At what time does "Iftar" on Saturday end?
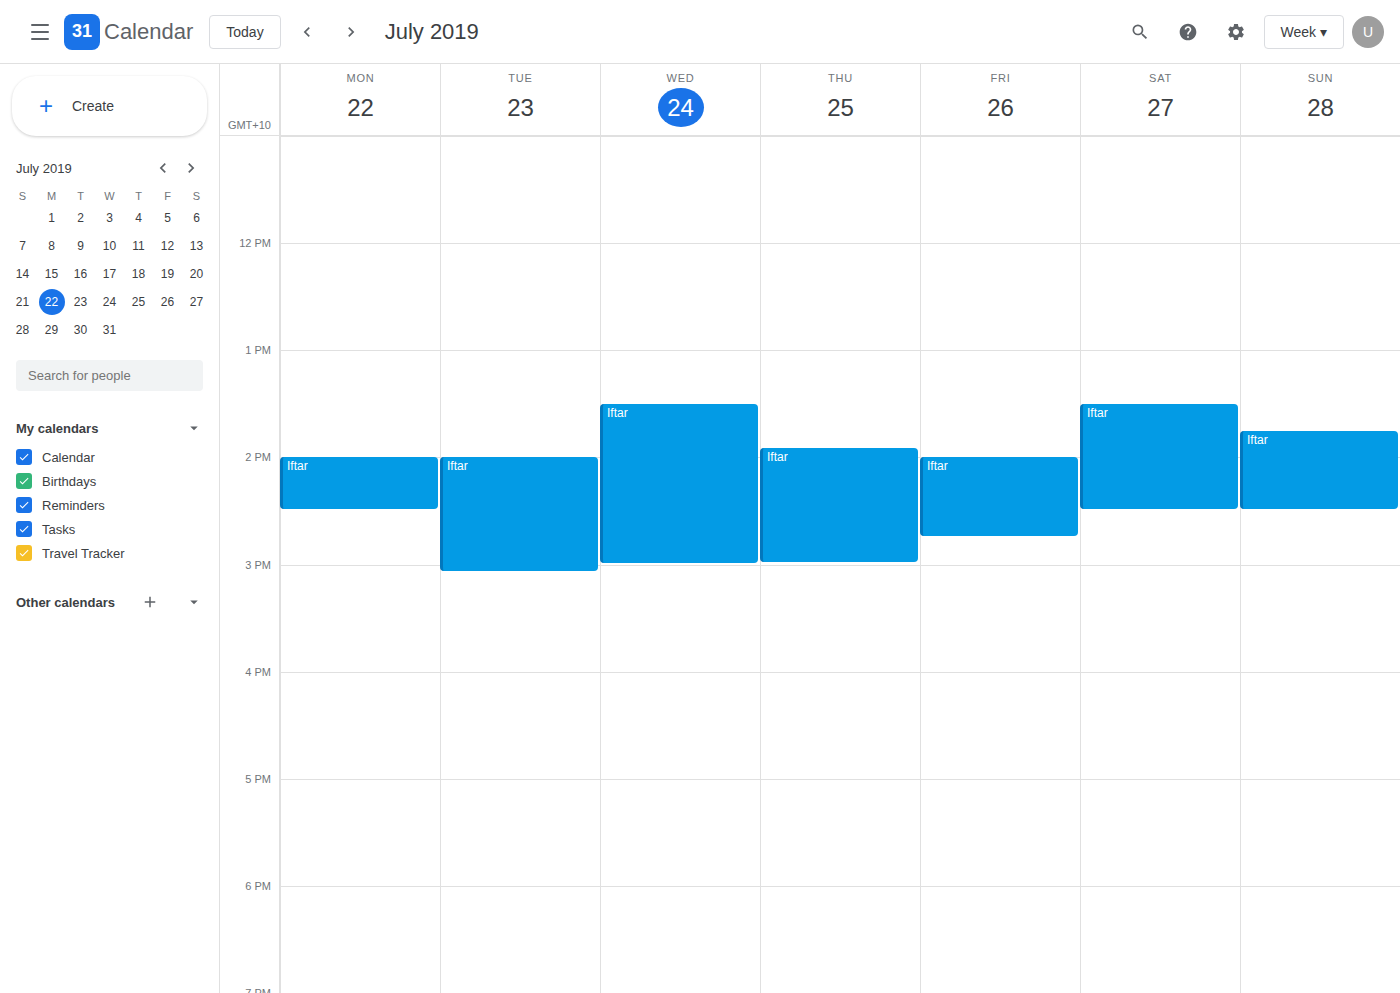
2:30 PM